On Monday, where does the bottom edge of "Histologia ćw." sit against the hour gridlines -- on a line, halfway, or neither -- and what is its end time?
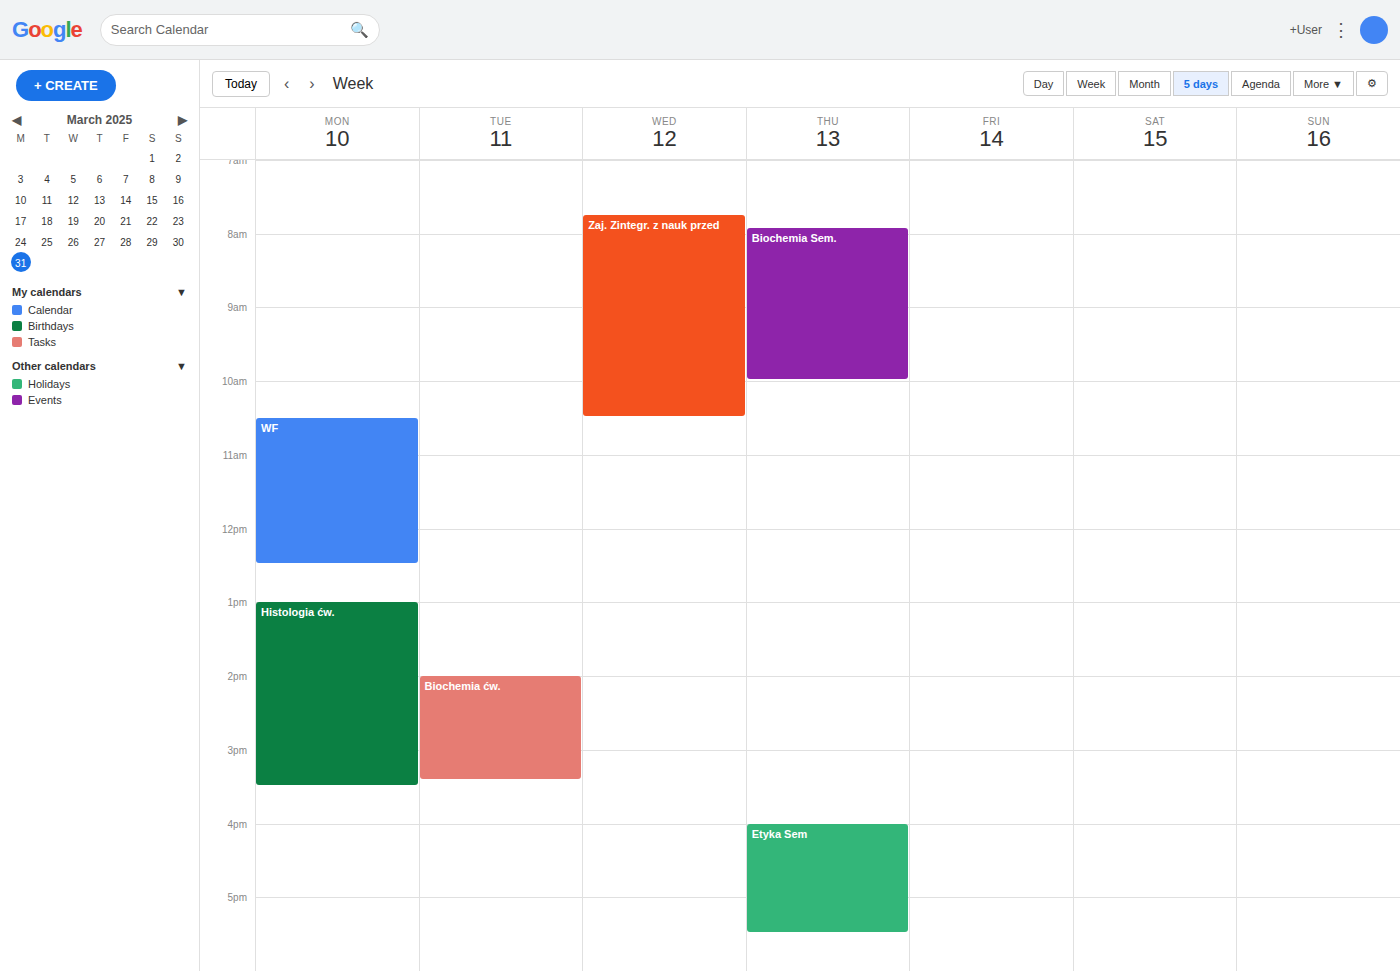
3:30 PM -- halfway between the 3 PM and 4 PM lines.